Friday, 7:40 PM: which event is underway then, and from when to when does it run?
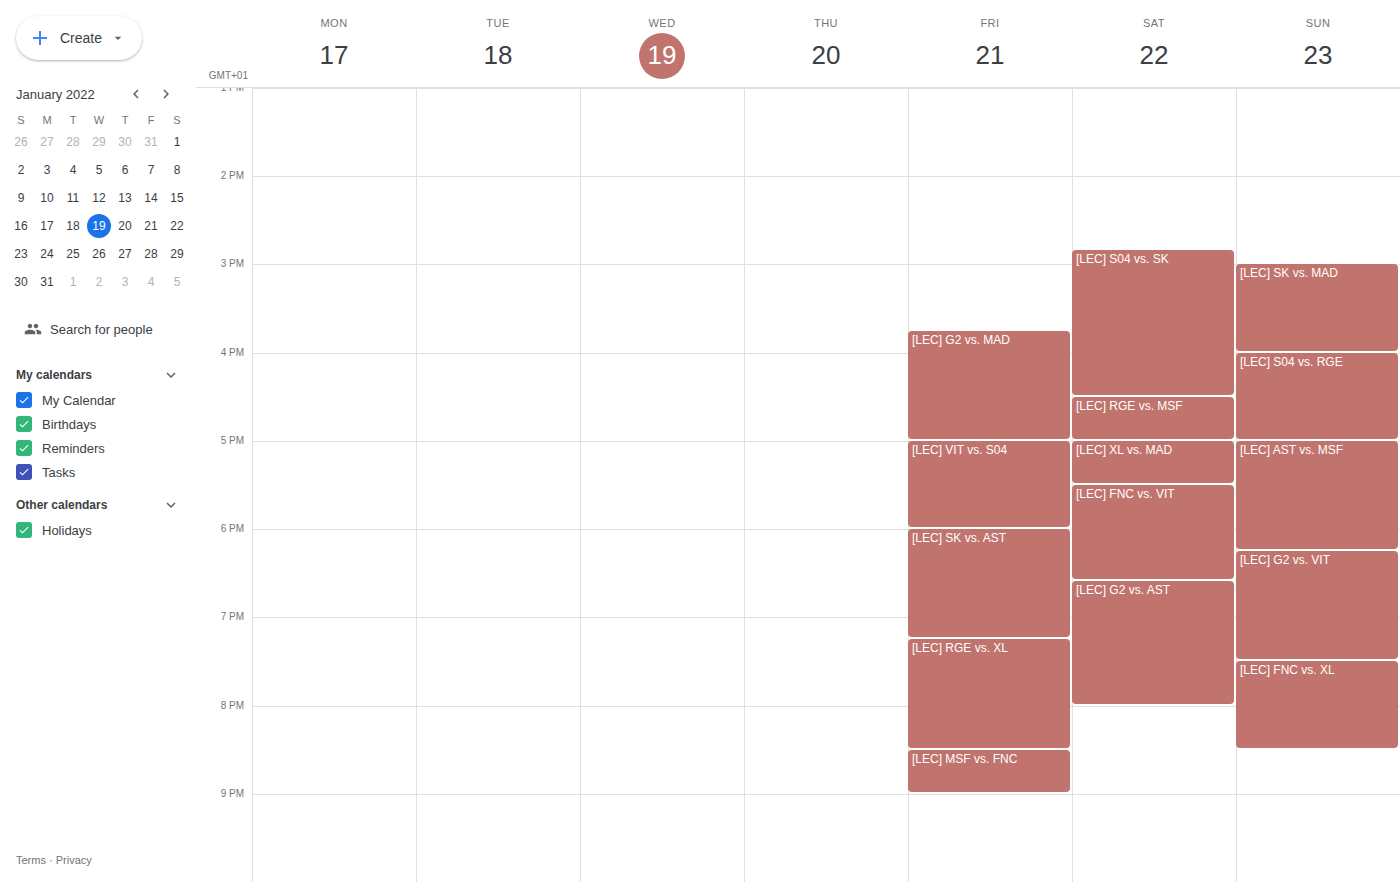
"[LEC] RGE vs. XL", 7:15 PM to 8:30 PM